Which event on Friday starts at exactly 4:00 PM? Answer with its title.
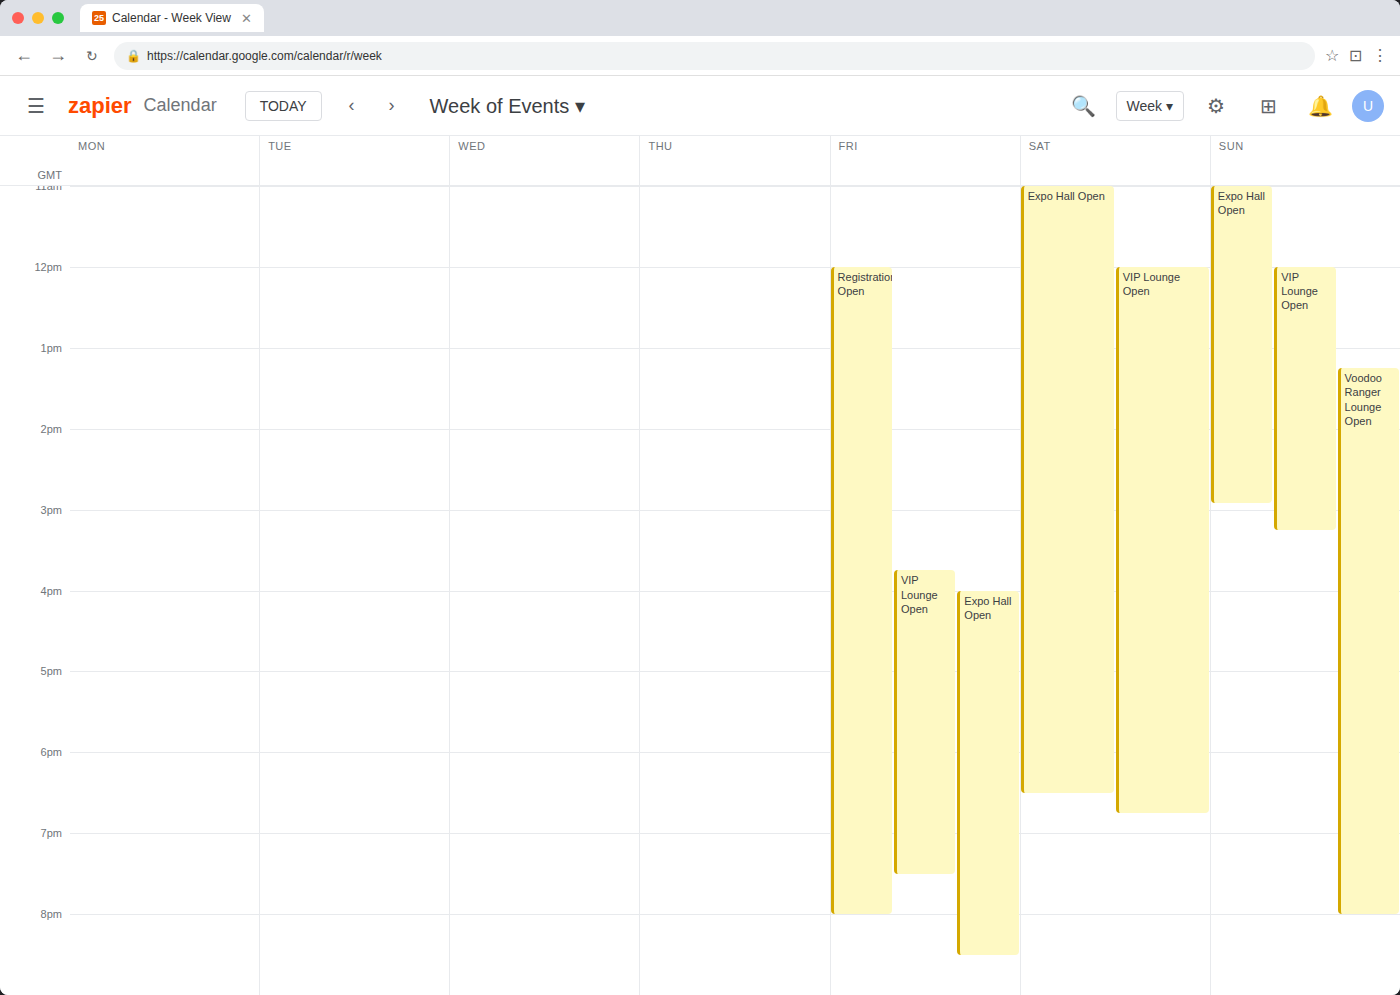
"Expo Hall Open"